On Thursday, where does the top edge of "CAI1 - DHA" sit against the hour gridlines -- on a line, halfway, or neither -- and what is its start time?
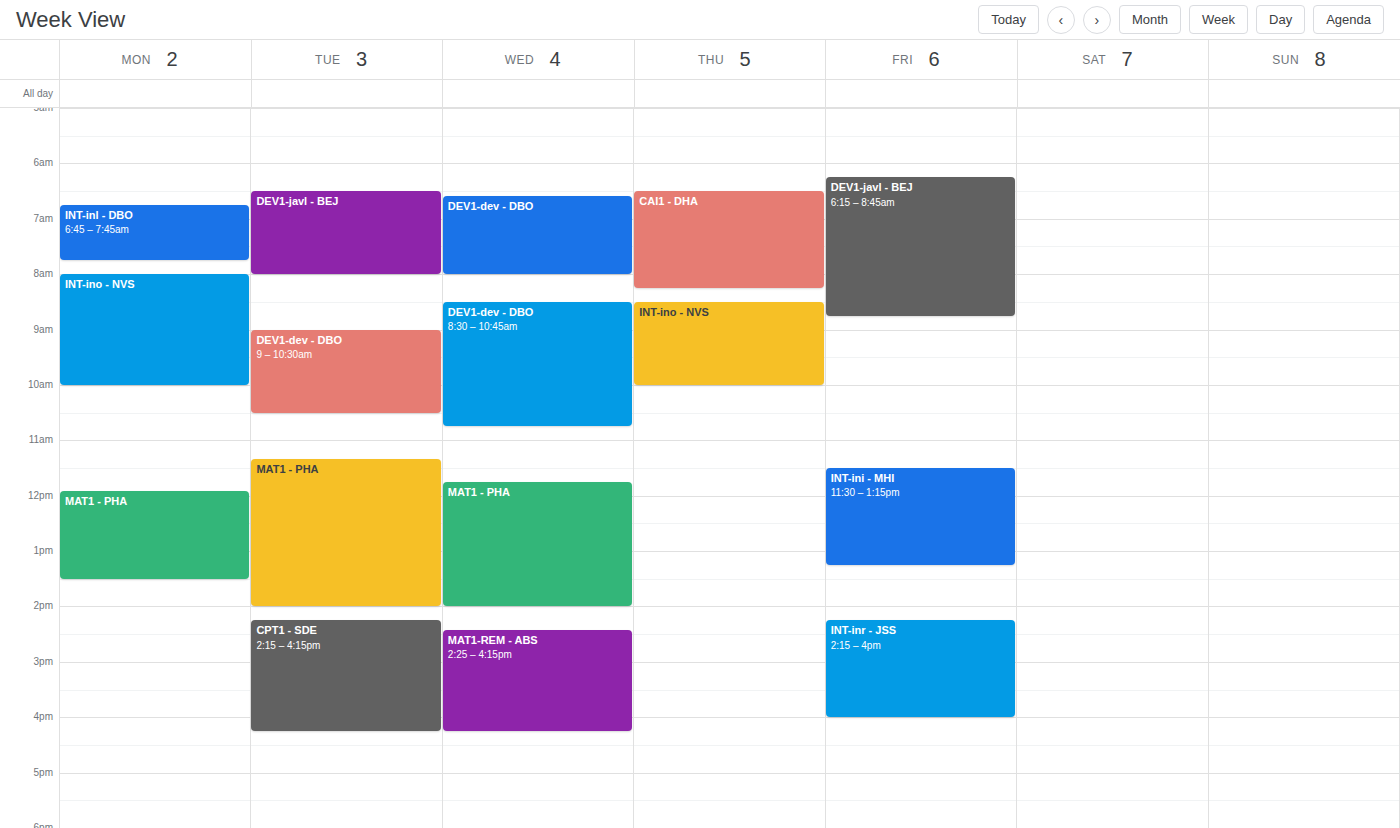
6:30 AM -- halfway between the 6 AM and 7 AM lines.